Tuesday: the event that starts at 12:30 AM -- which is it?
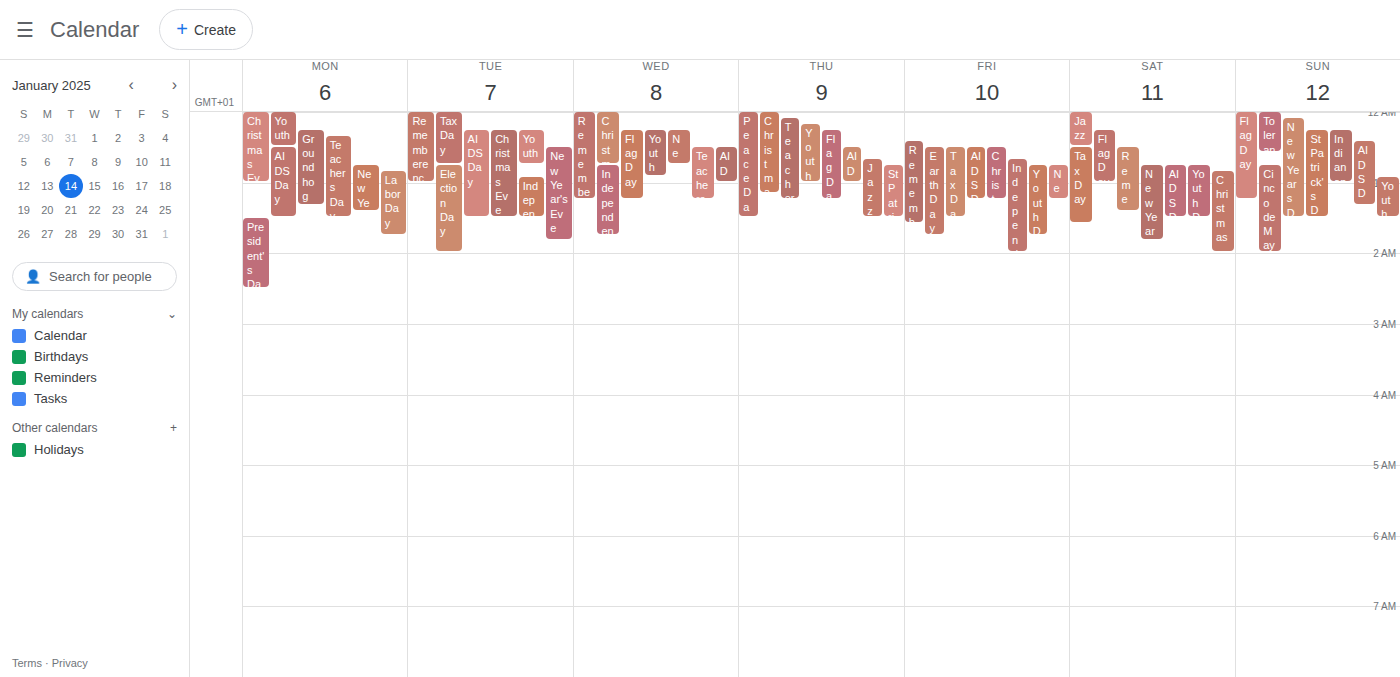
"New Year's Eve"